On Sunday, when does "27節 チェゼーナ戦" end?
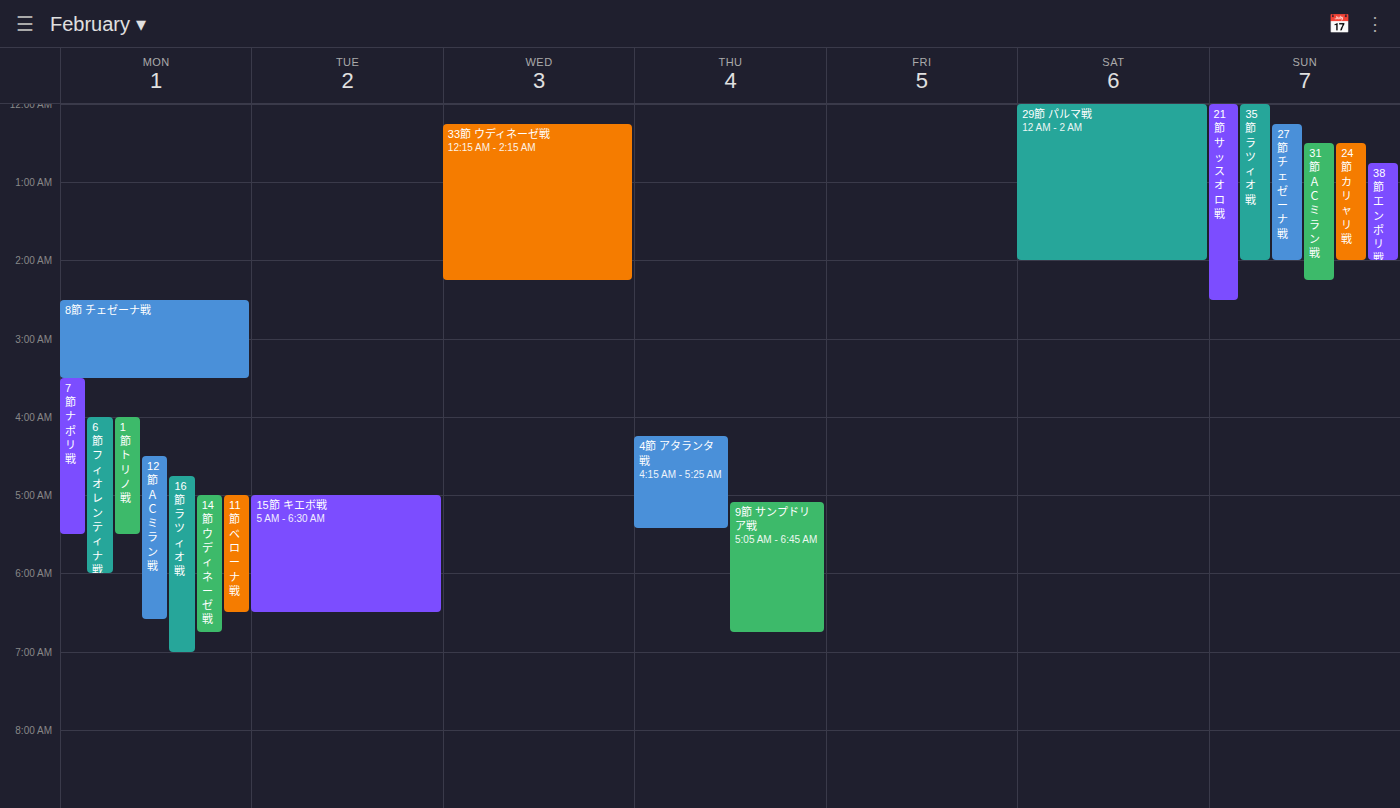
2:00 AM